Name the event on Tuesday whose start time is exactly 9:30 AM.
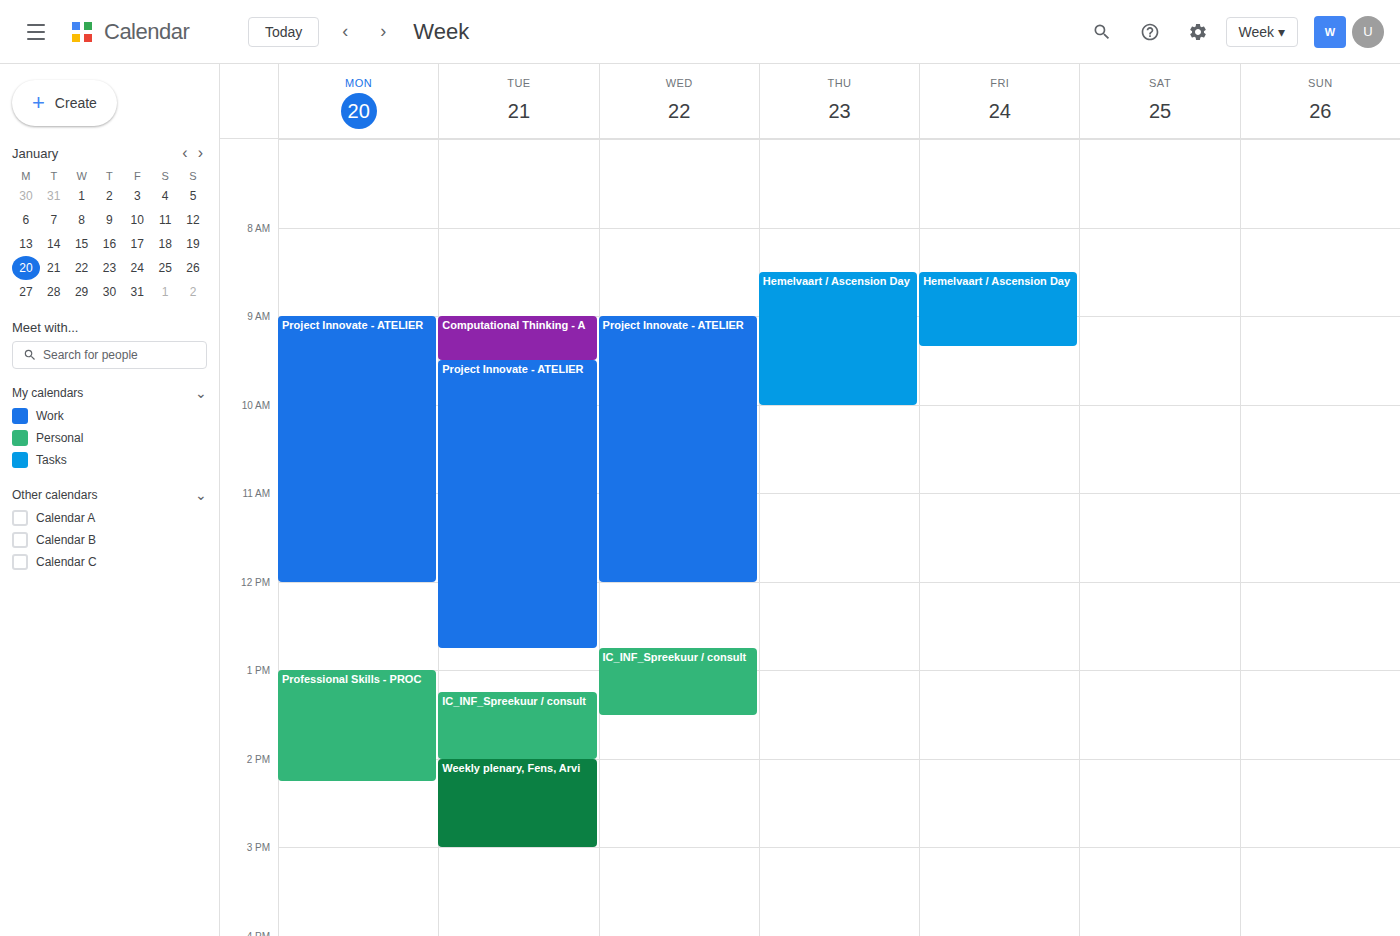
"Project Innovate - ATELIER"